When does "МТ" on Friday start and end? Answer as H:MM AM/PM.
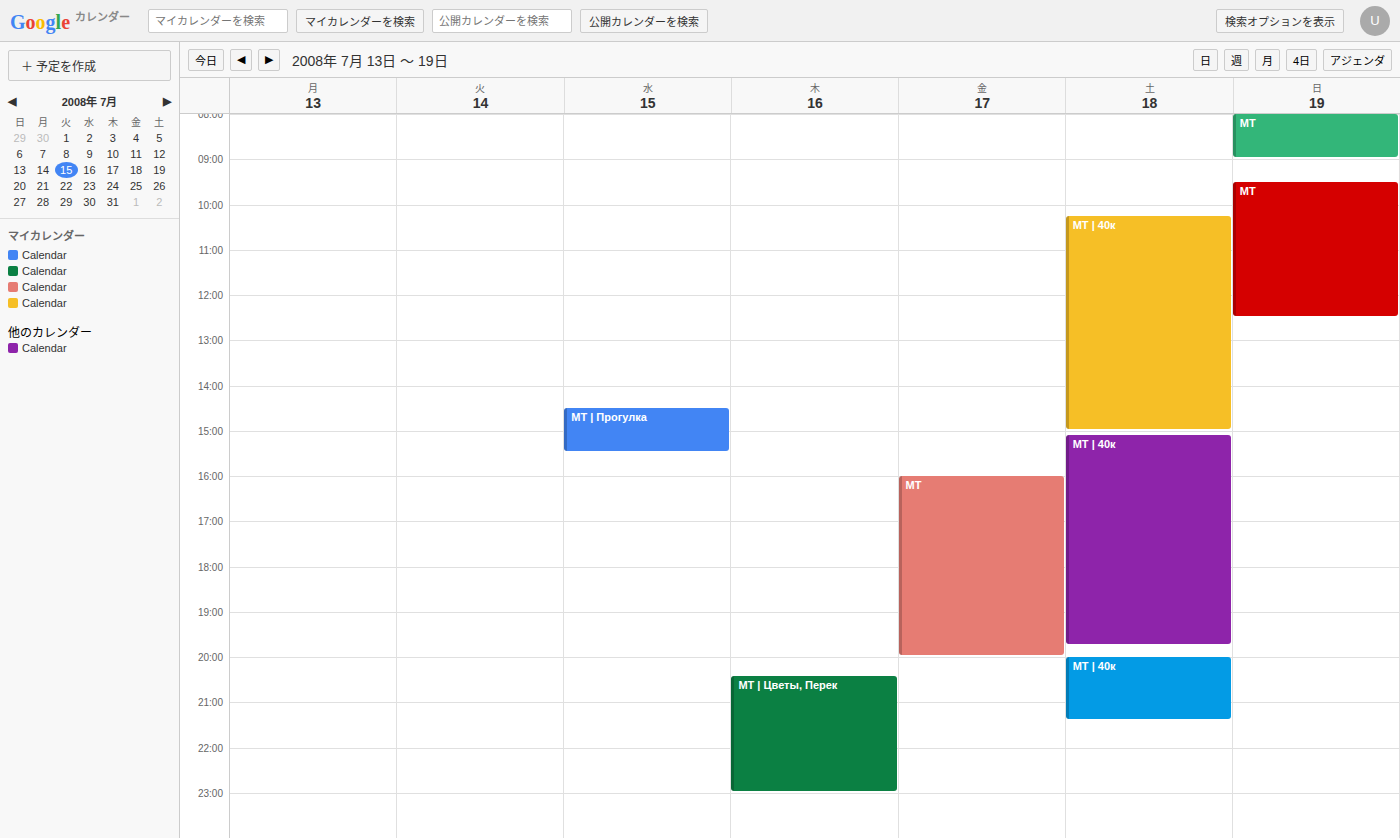
4:00 PM to 8:00 PM